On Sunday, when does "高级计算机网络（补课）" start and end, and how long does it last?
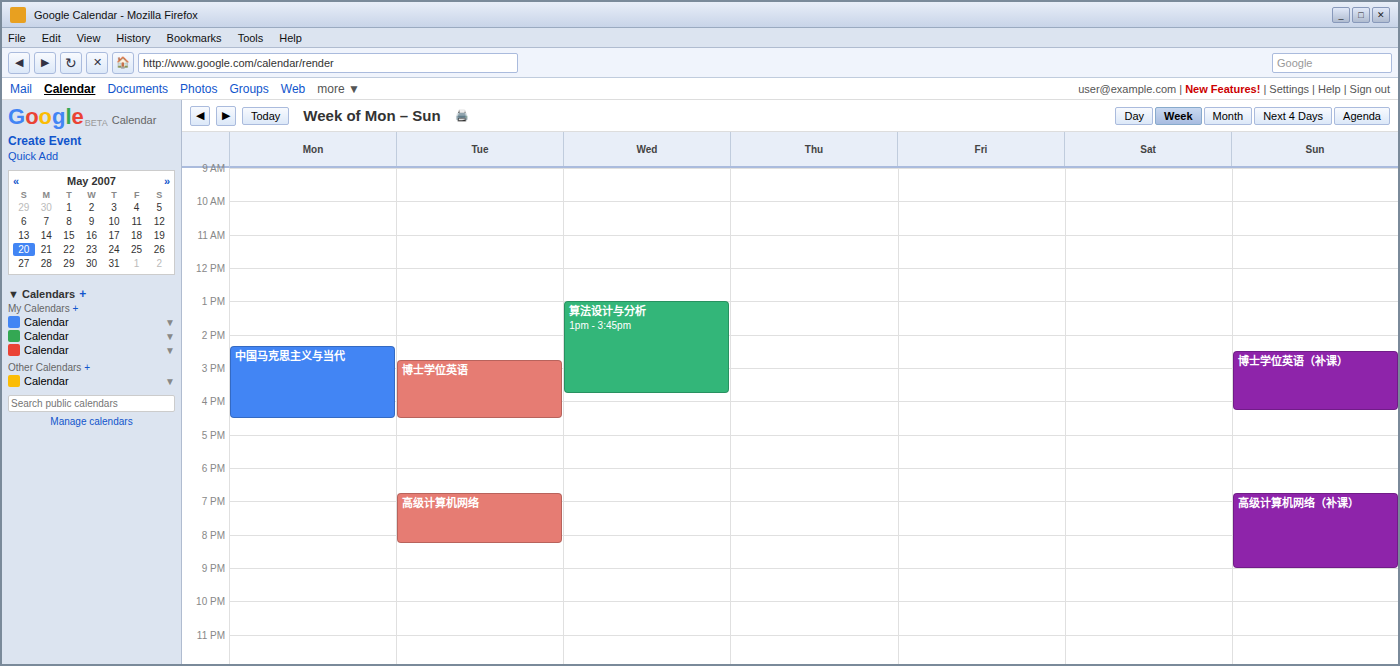
6:45 PM to 9:00 PM, 2 hours 15 minutes